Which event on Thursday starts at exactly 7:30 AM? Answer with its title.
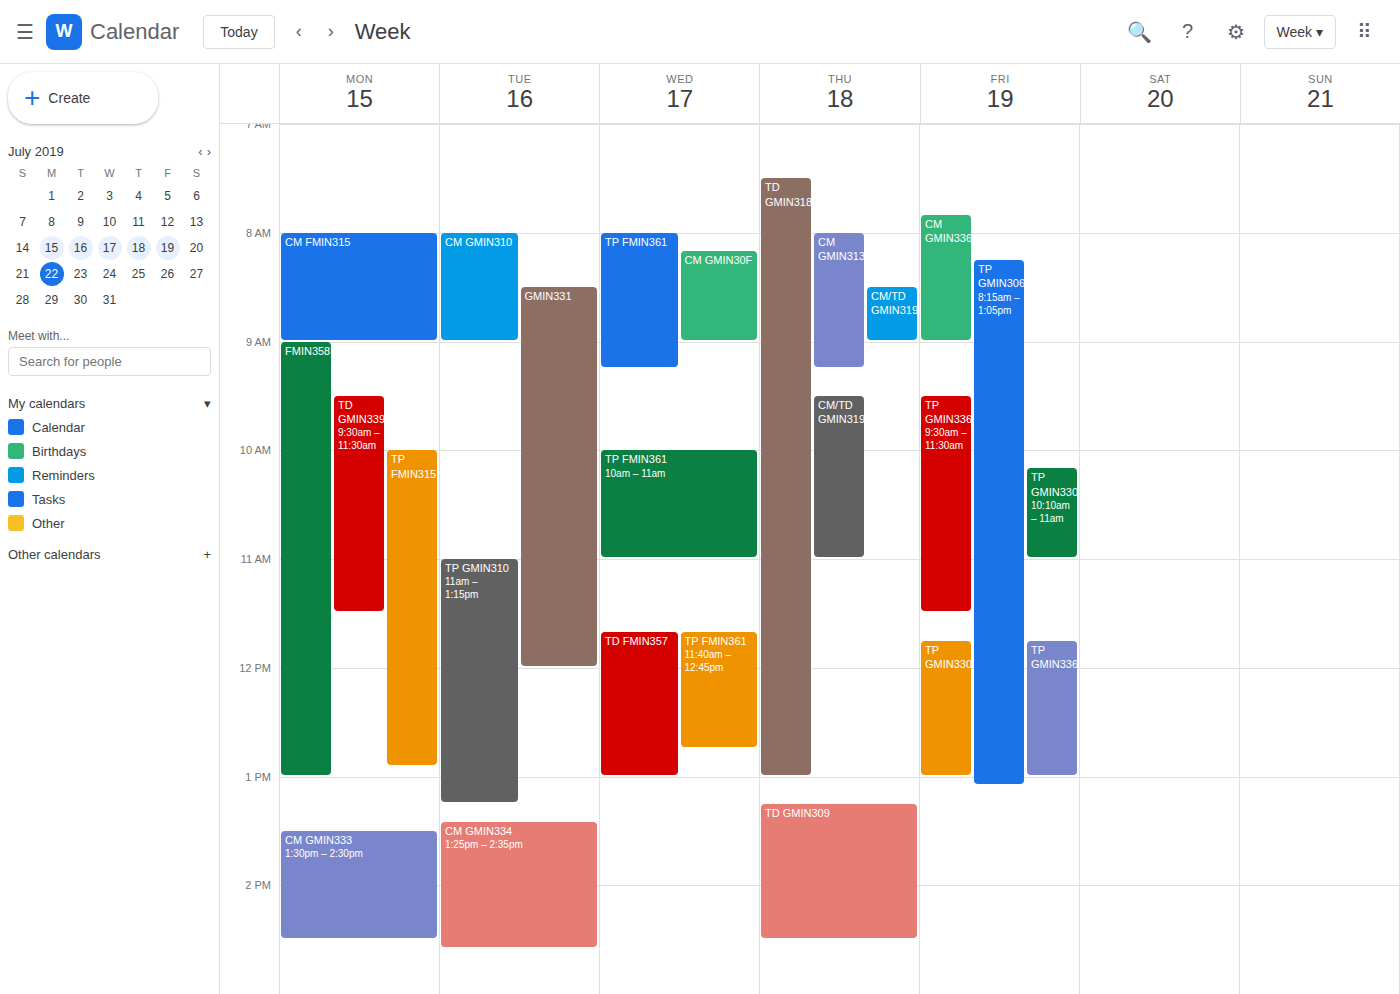
"TD GMIN318"